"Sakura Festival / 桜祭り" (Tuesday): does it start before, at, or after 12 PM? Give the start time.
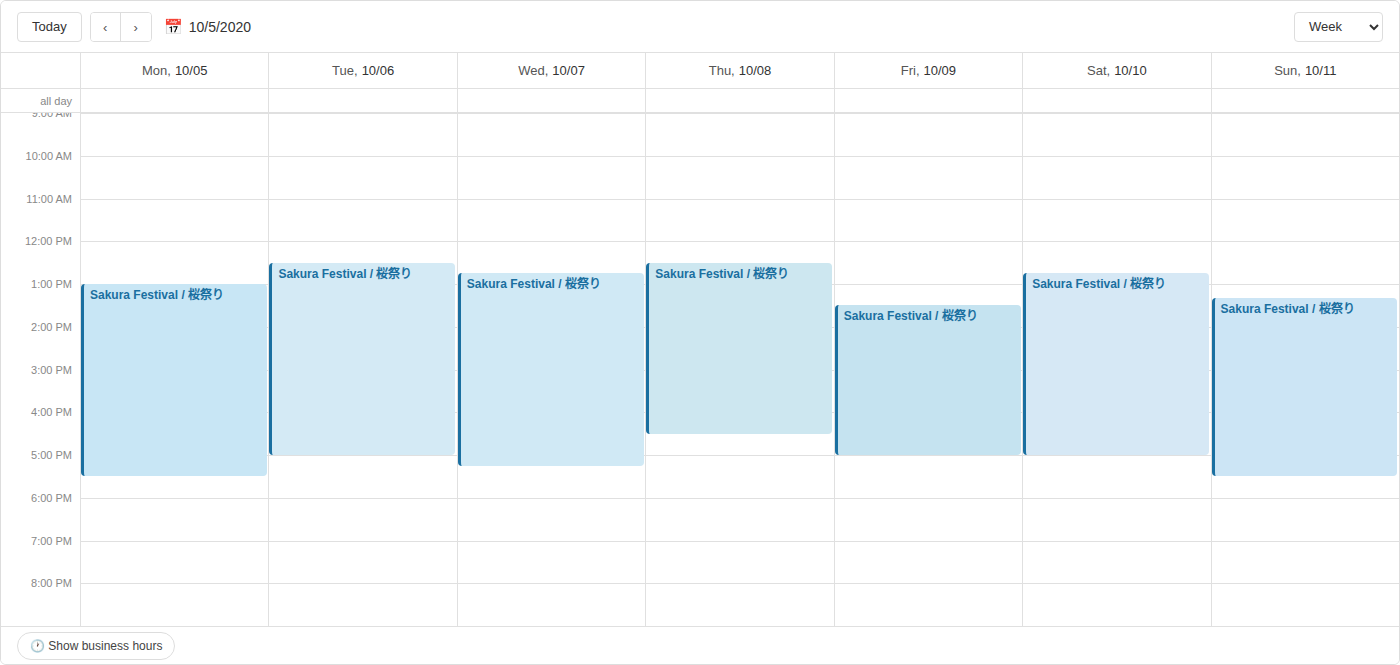
12:30 PM -- after 12 PM, 30 minutes below the 12 PM line.